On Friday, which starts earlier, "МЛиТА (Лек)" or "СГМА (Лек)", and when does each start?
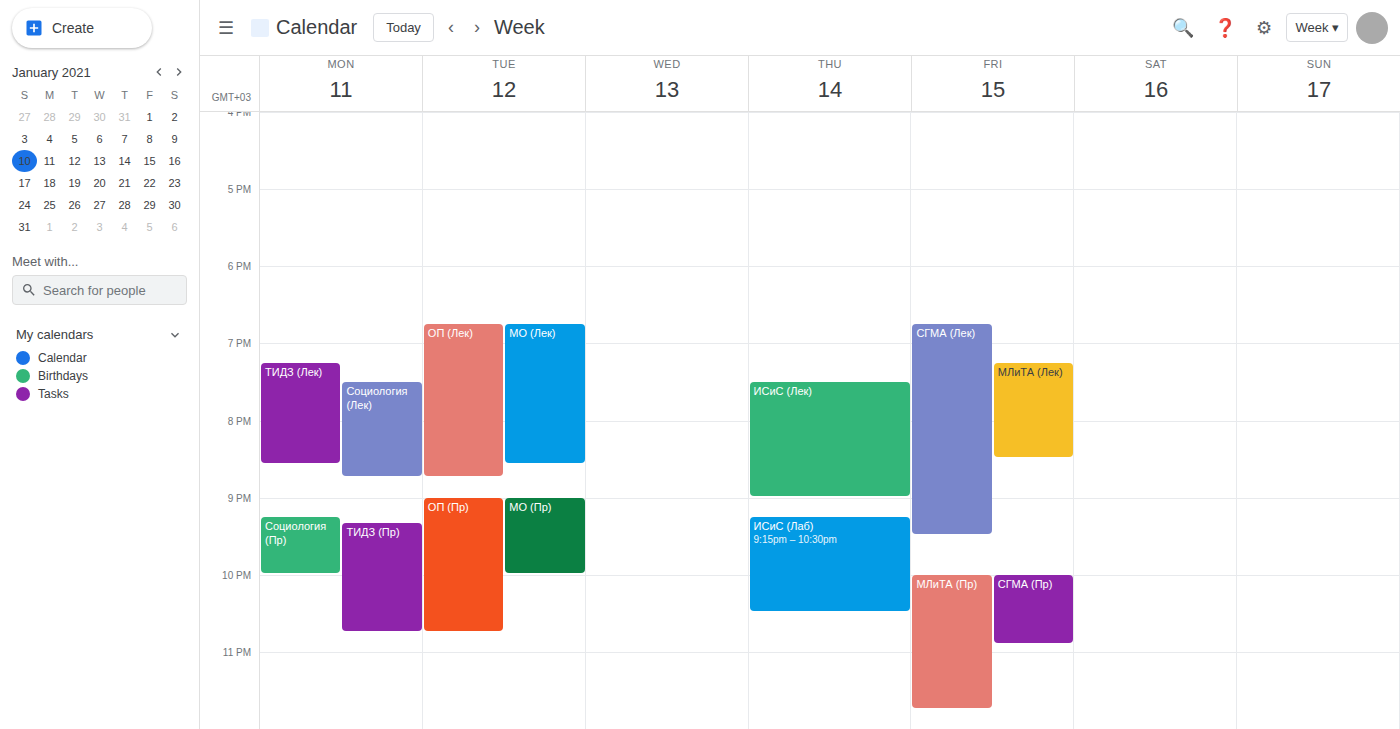
"СГМА (Лек)" 6:45 PM; "МЛиТА (Лек)" 7:15 PM.